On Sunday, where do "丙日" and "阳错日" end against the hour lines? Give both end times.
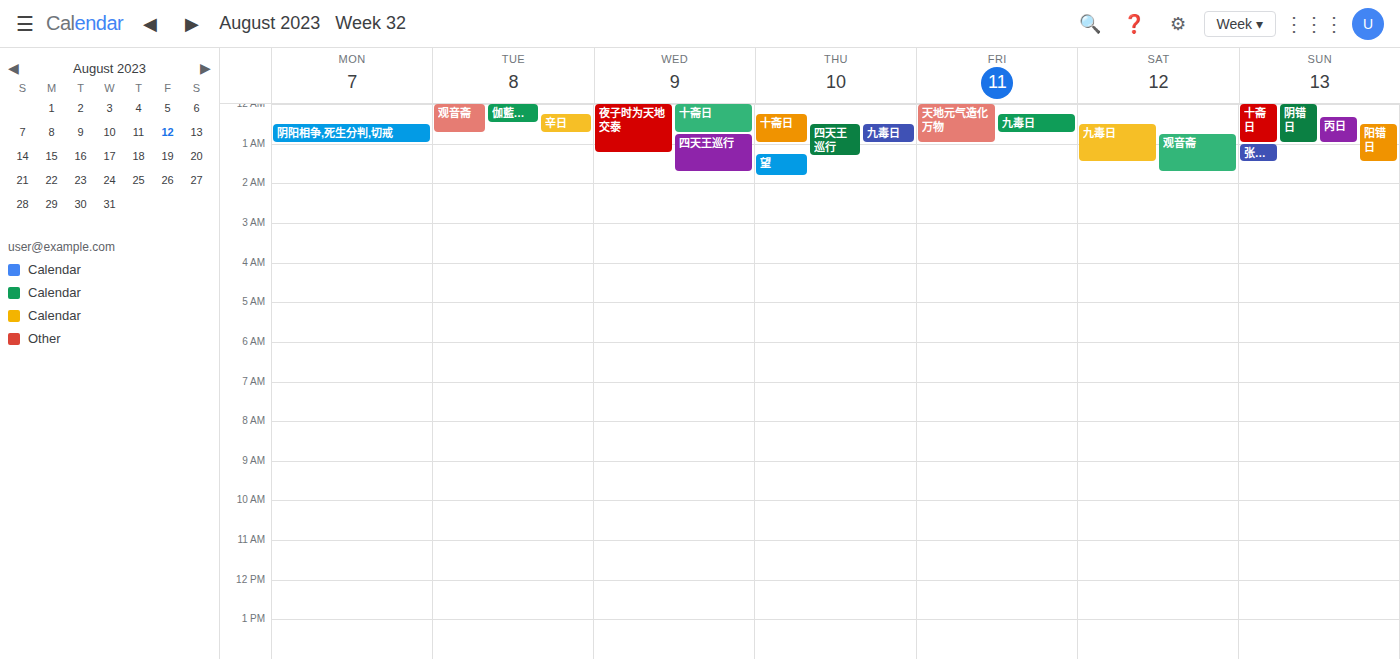
"丙日": 1:00 AM, exactly on the 1 AM line. "阳错日": 1:30 AM, halfway between the 1 AM and 2 AM lines.